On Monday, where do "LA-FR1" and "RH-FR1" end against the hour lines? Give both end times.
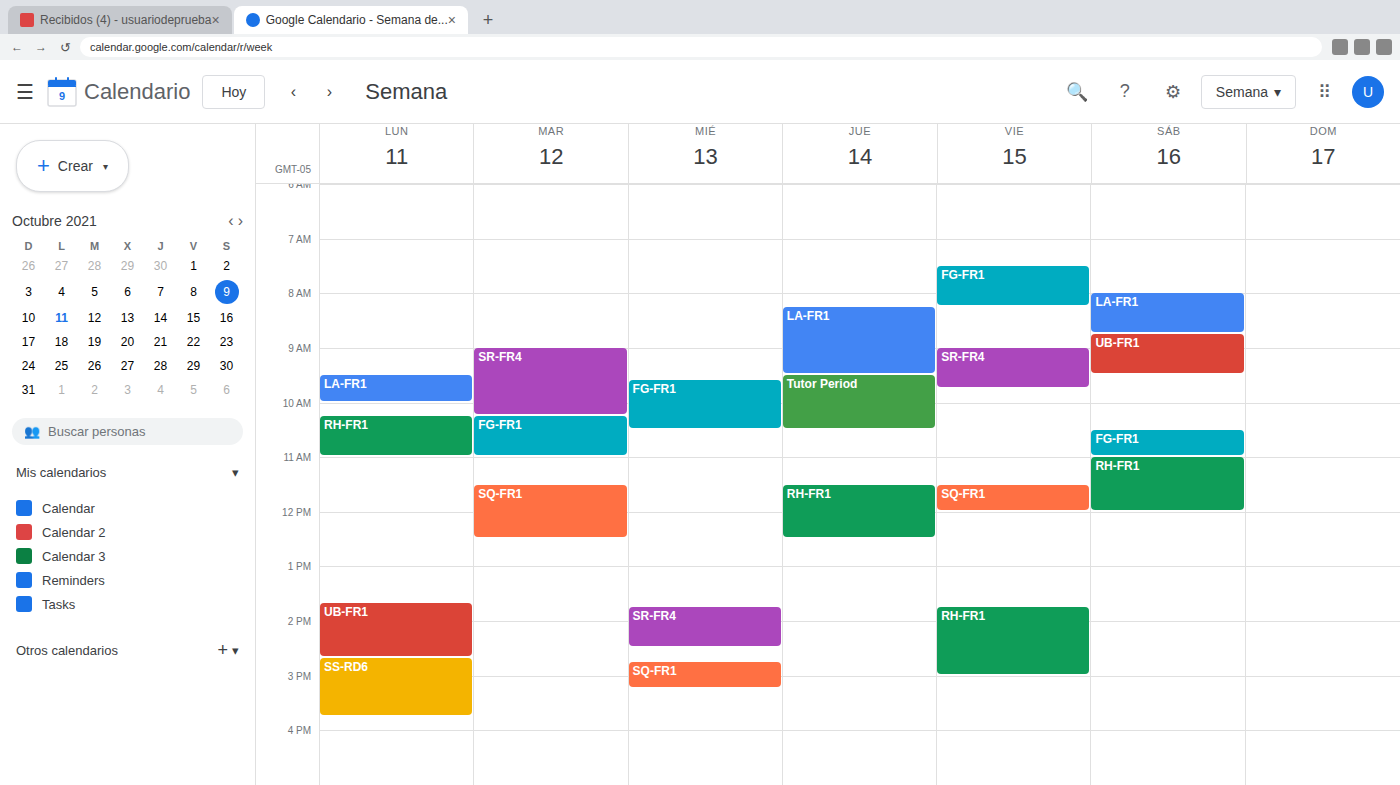
"LA-FR1": 10:00 AM, exactly on the 10 AM line. "RH-FR1": 11:00 AM, exactly on the 11 AM line.